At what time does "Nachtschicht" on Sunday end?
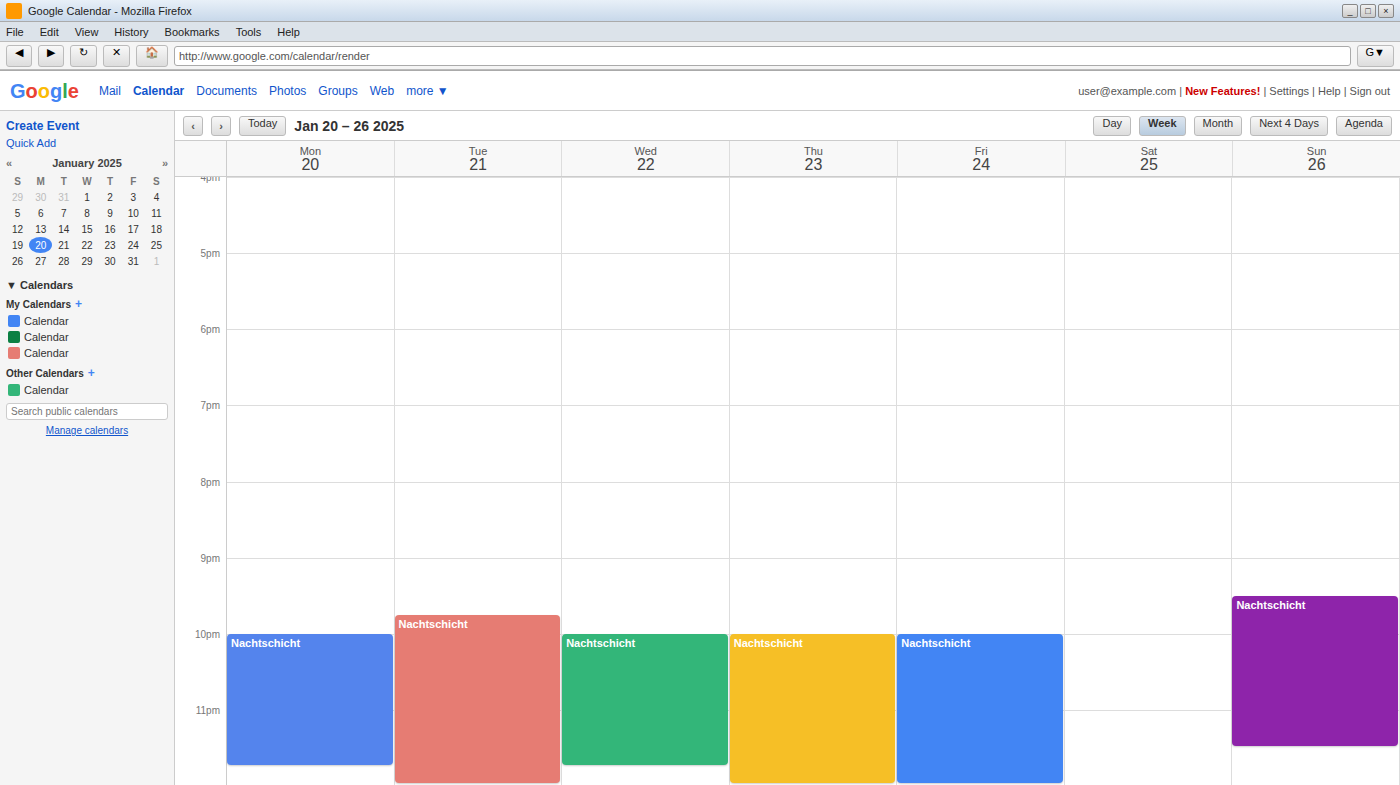
11:30 PM